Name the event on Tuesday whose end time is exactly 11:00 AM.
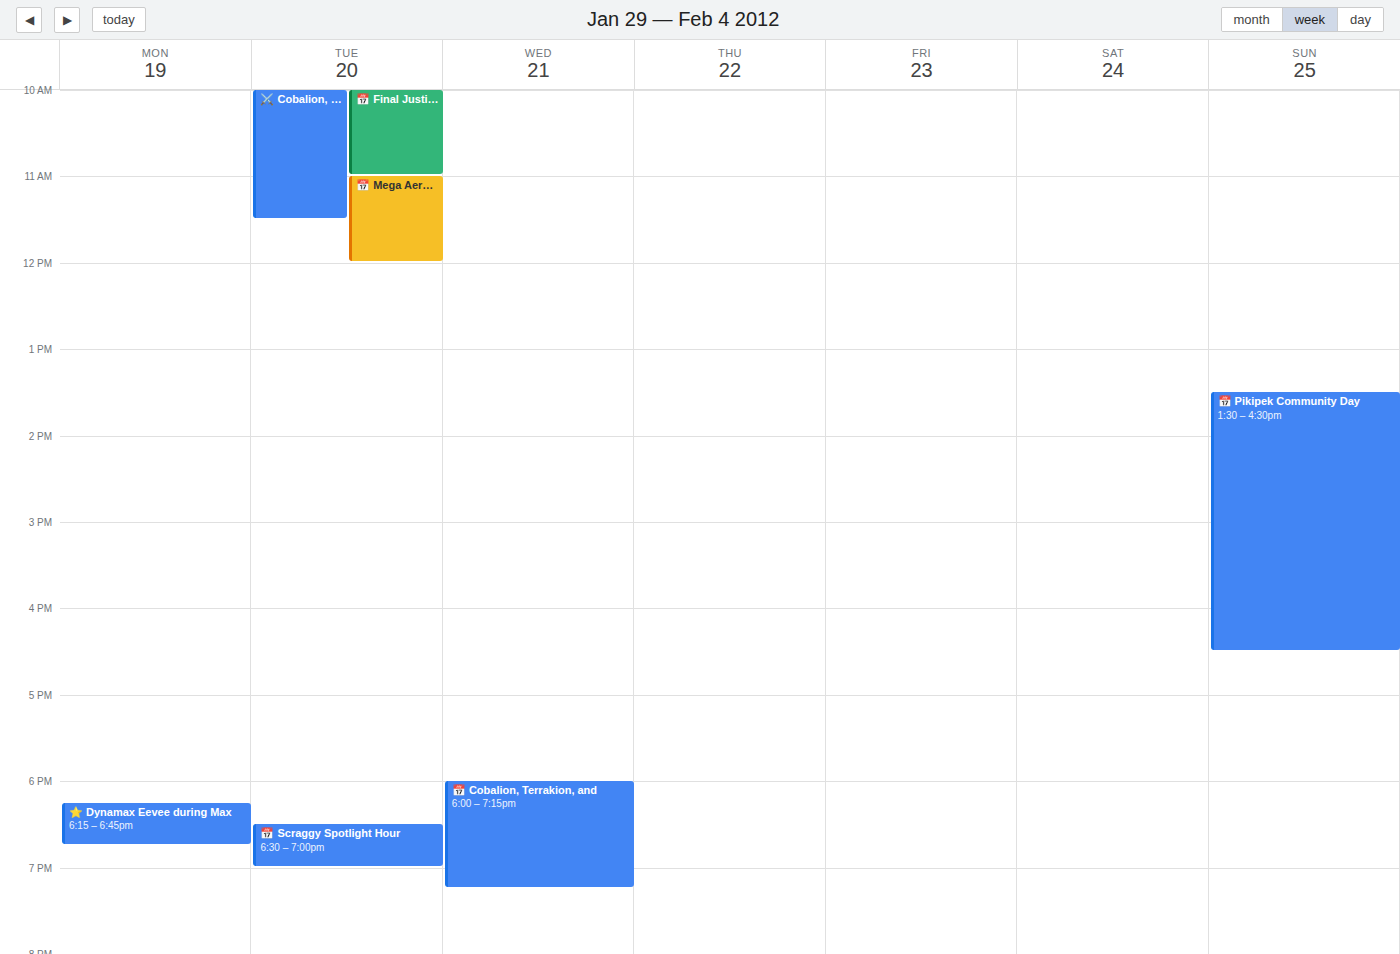
"📅 Final Justice"